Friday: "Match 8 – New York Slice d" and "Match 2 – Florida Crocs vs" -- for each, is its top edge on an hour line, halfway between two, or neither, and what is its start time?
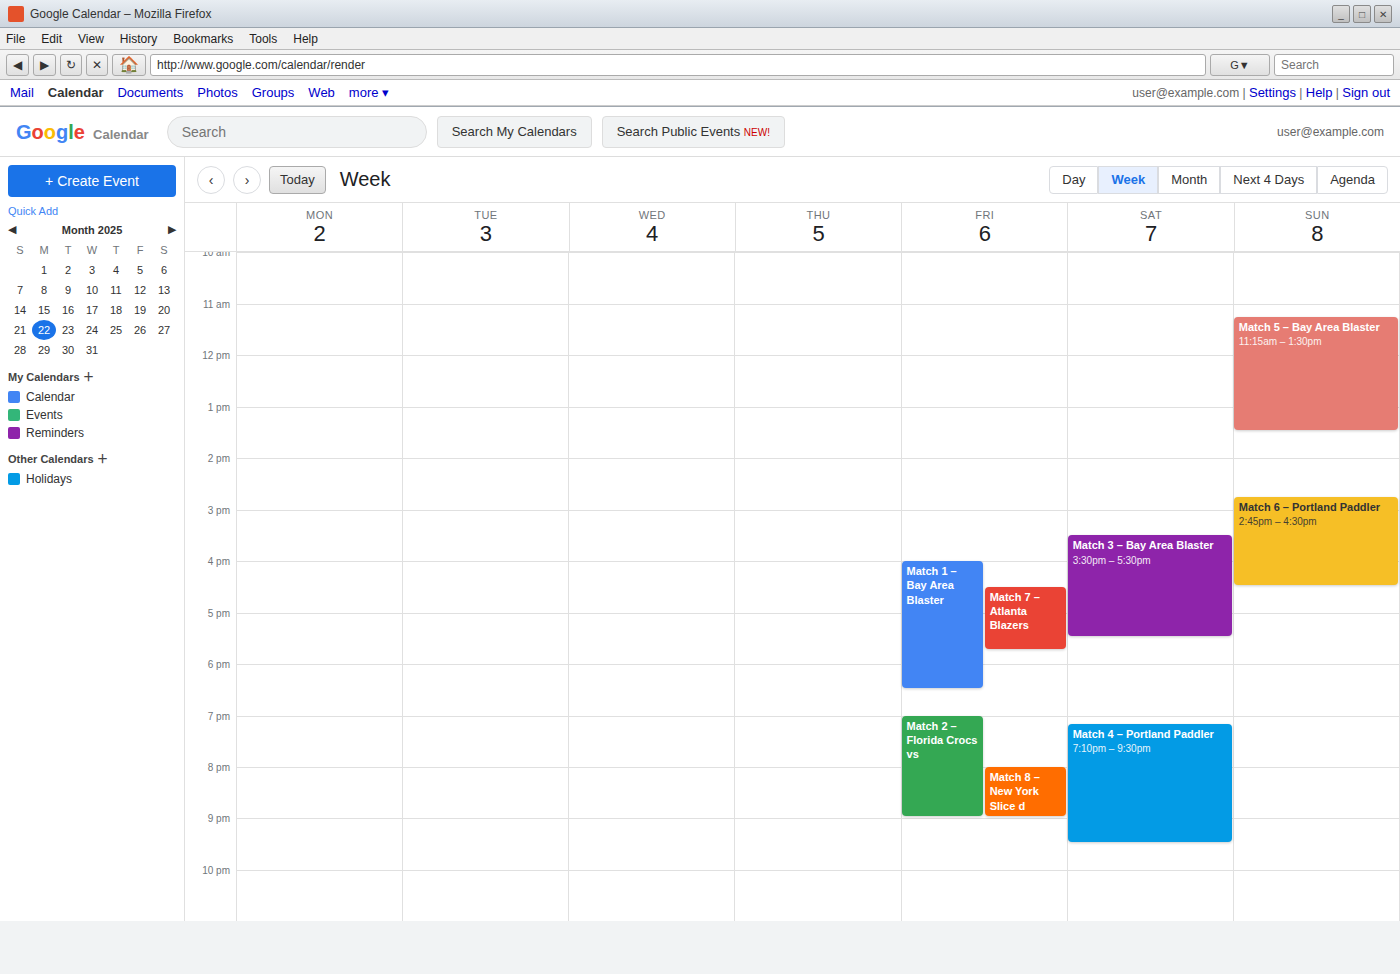
"Match 8 – New York Slice d": 8:00 PM, exactly on the 8 PM line. "Match 2 – Florida Crocs vs": 7:00 PM, exactly on the 7 PM line.